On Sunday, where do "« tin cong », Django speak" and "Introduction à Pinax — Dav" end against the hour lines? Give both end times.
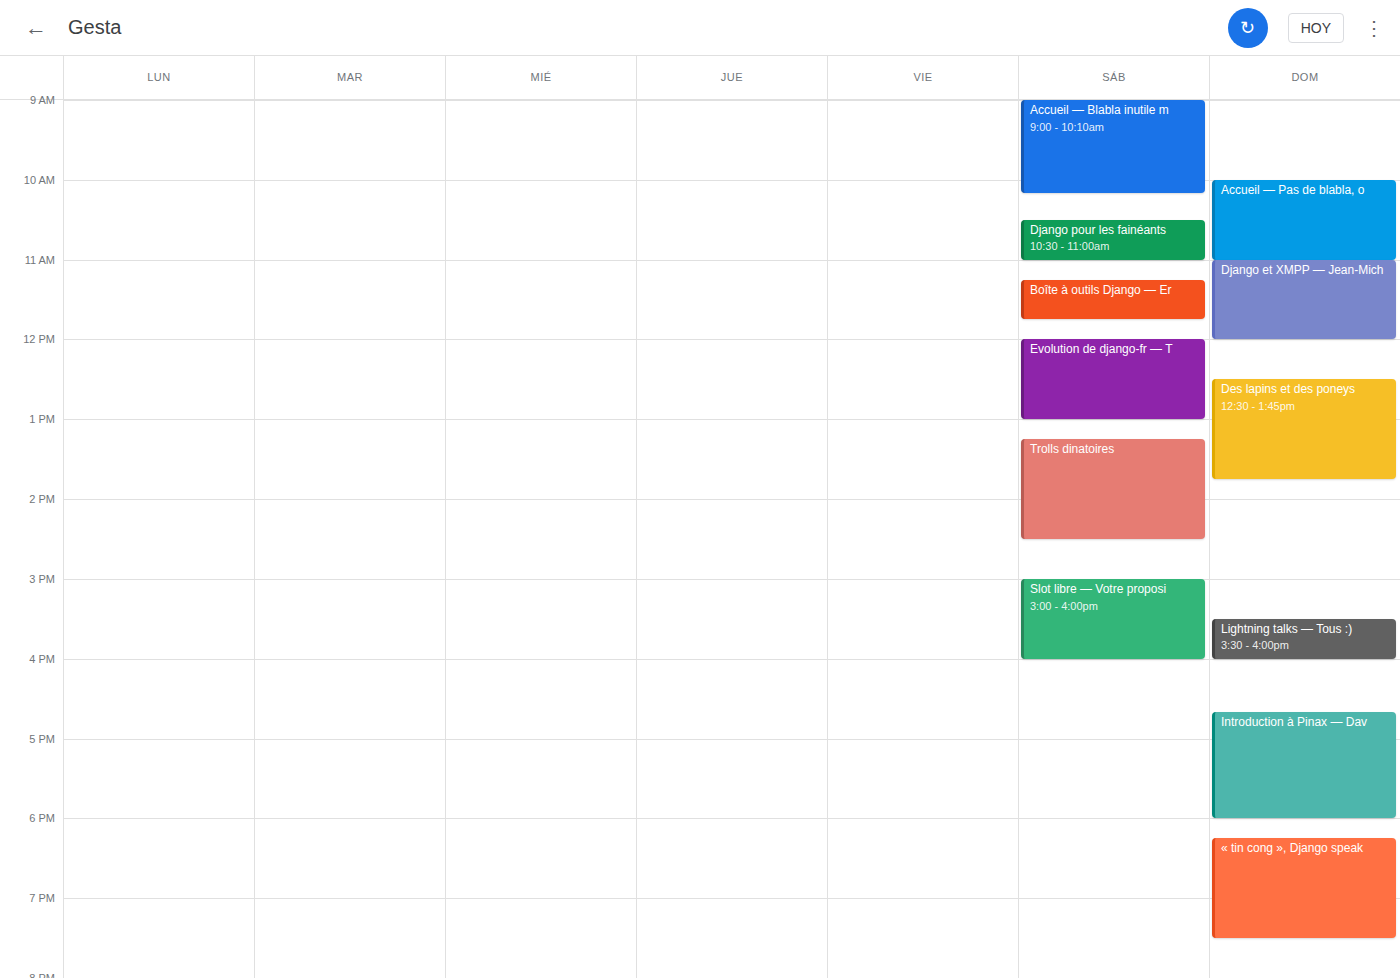
"« tin cong », Django speak": 7:30 PM, halfway between the 7 PM and 8 PM lines. "Introduction à Pinax — Dav": 6:00 PM, exactly on the 6 PM line.